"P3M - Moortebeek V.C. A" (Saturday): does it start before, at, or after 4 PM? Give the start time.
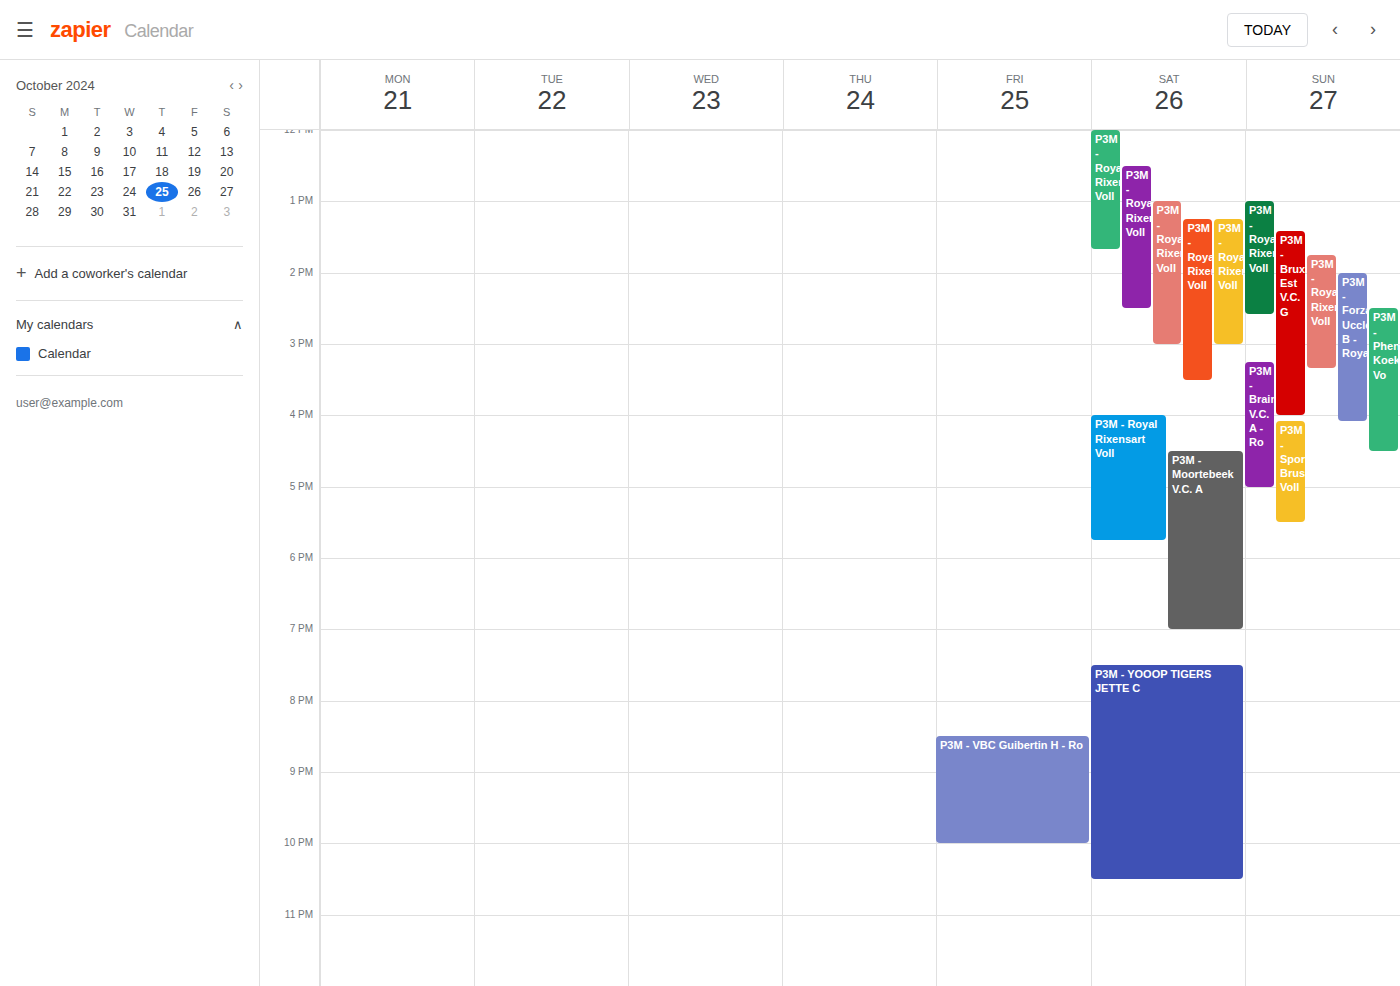
4:30 PM -- after 4 PM, 30 minutes below the 4 PM line.